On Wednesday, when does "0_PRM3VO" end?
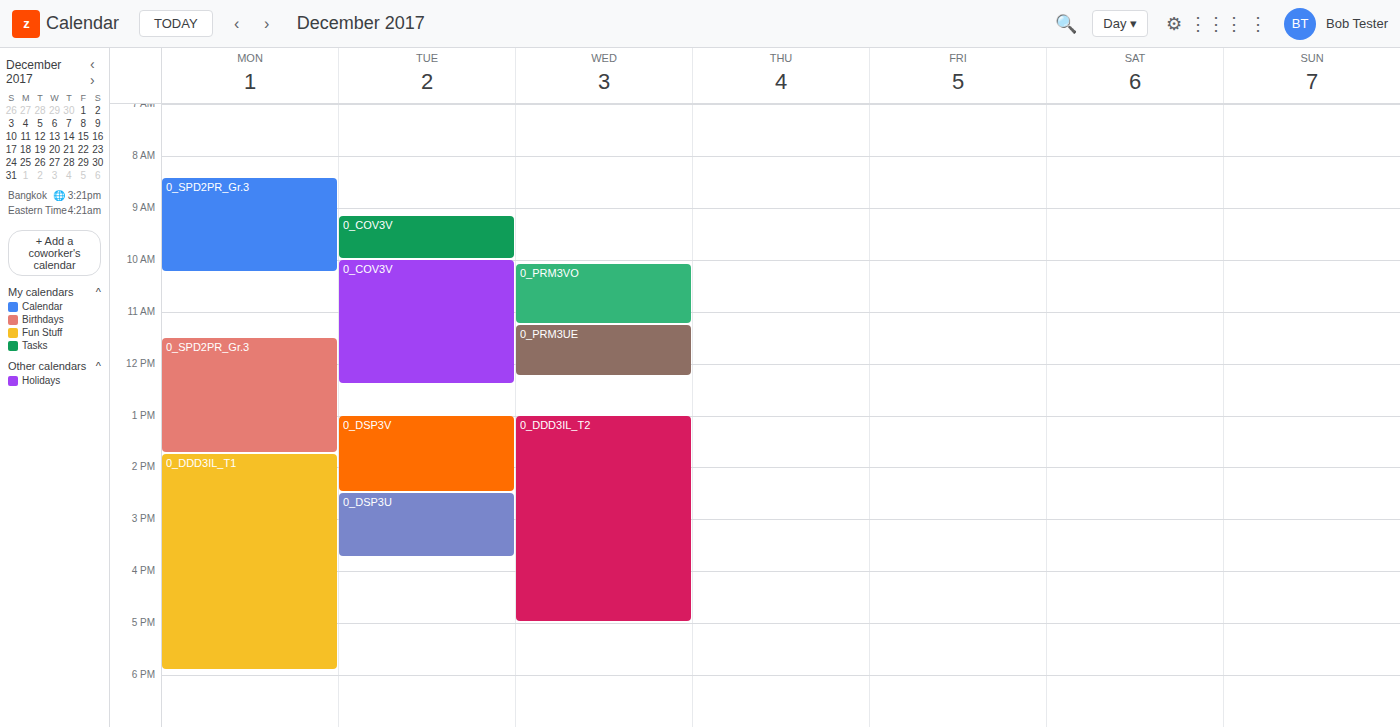
11:15 AM